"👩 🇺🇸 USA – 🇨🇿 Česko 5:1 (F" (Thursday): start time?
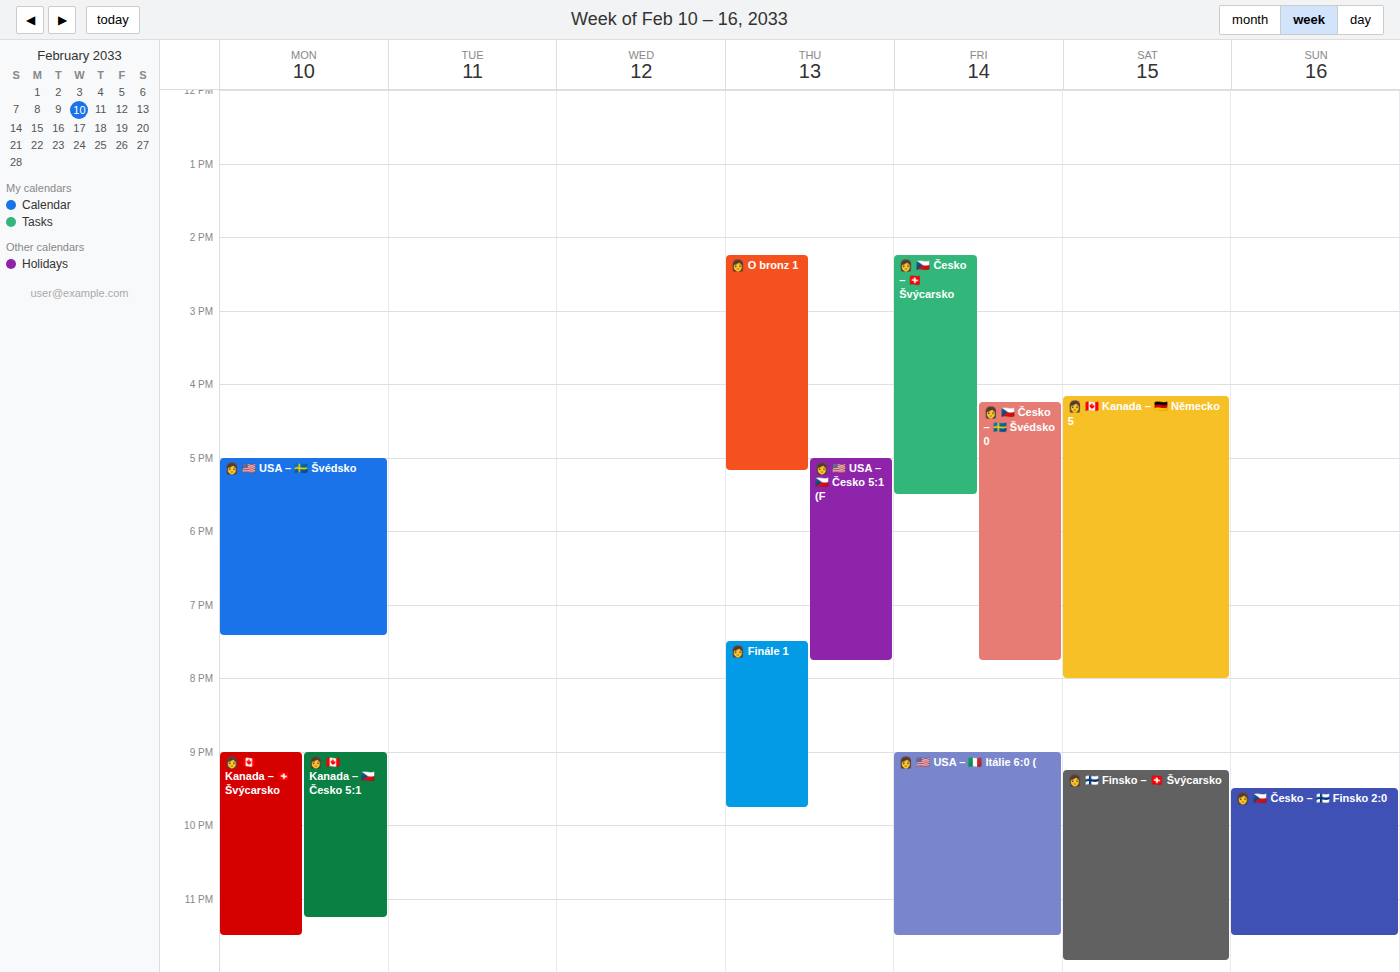
5:00 PM